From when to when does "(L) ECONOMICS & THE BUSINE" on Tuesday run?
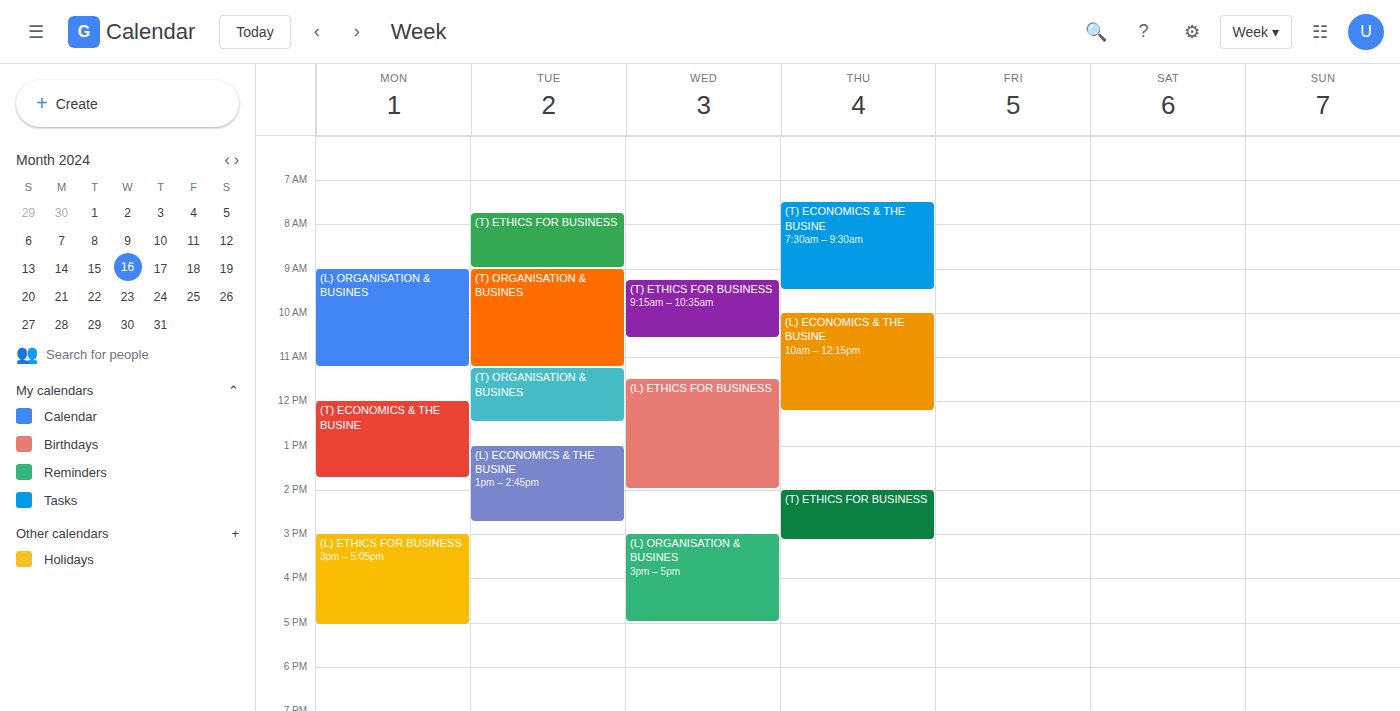
13:00 to 14:45